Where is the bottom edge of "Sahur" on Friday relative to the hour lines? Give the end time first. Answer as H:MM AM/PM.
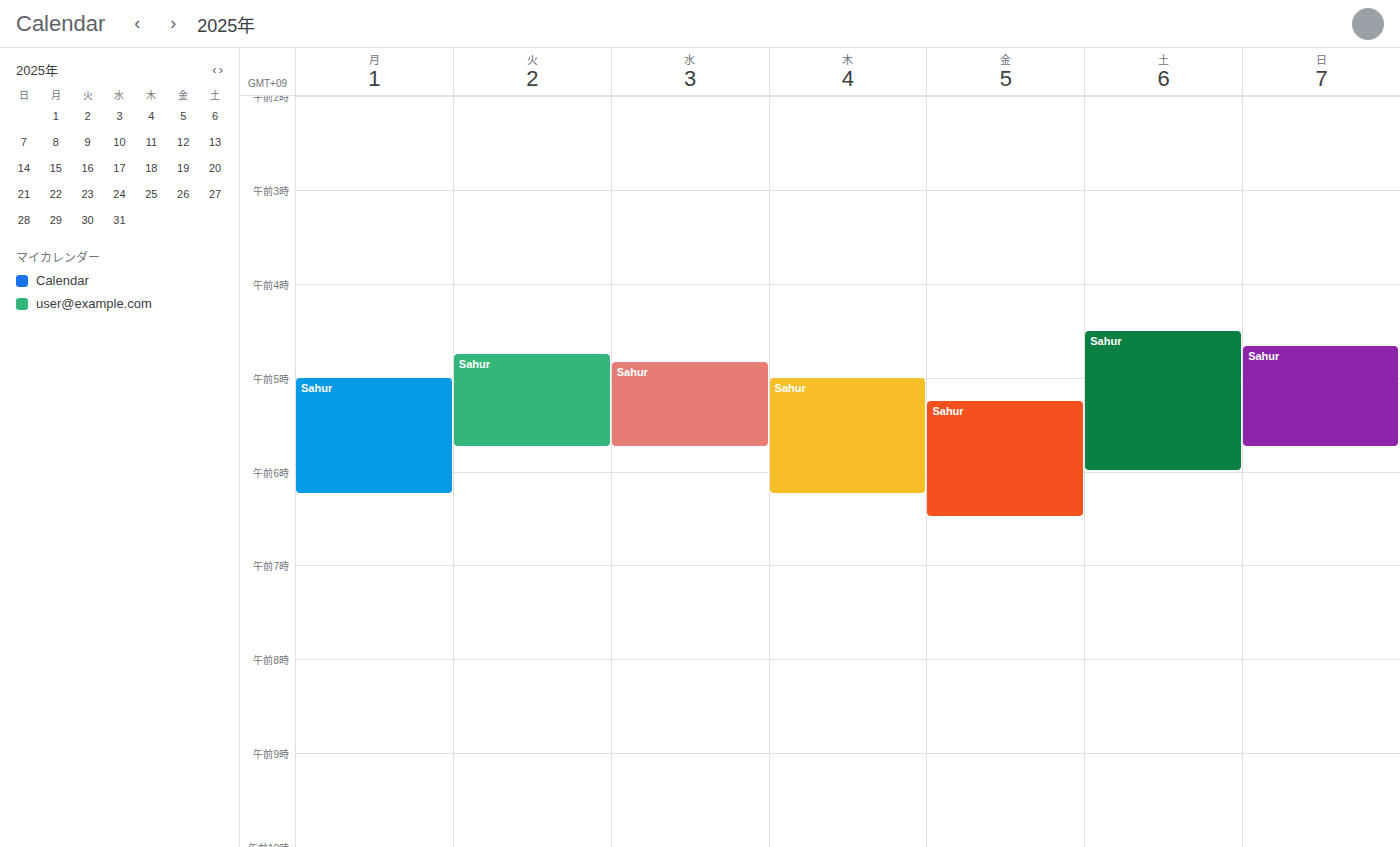
6:30 AM -- halfway between the 6 AM and 7 AM lines.